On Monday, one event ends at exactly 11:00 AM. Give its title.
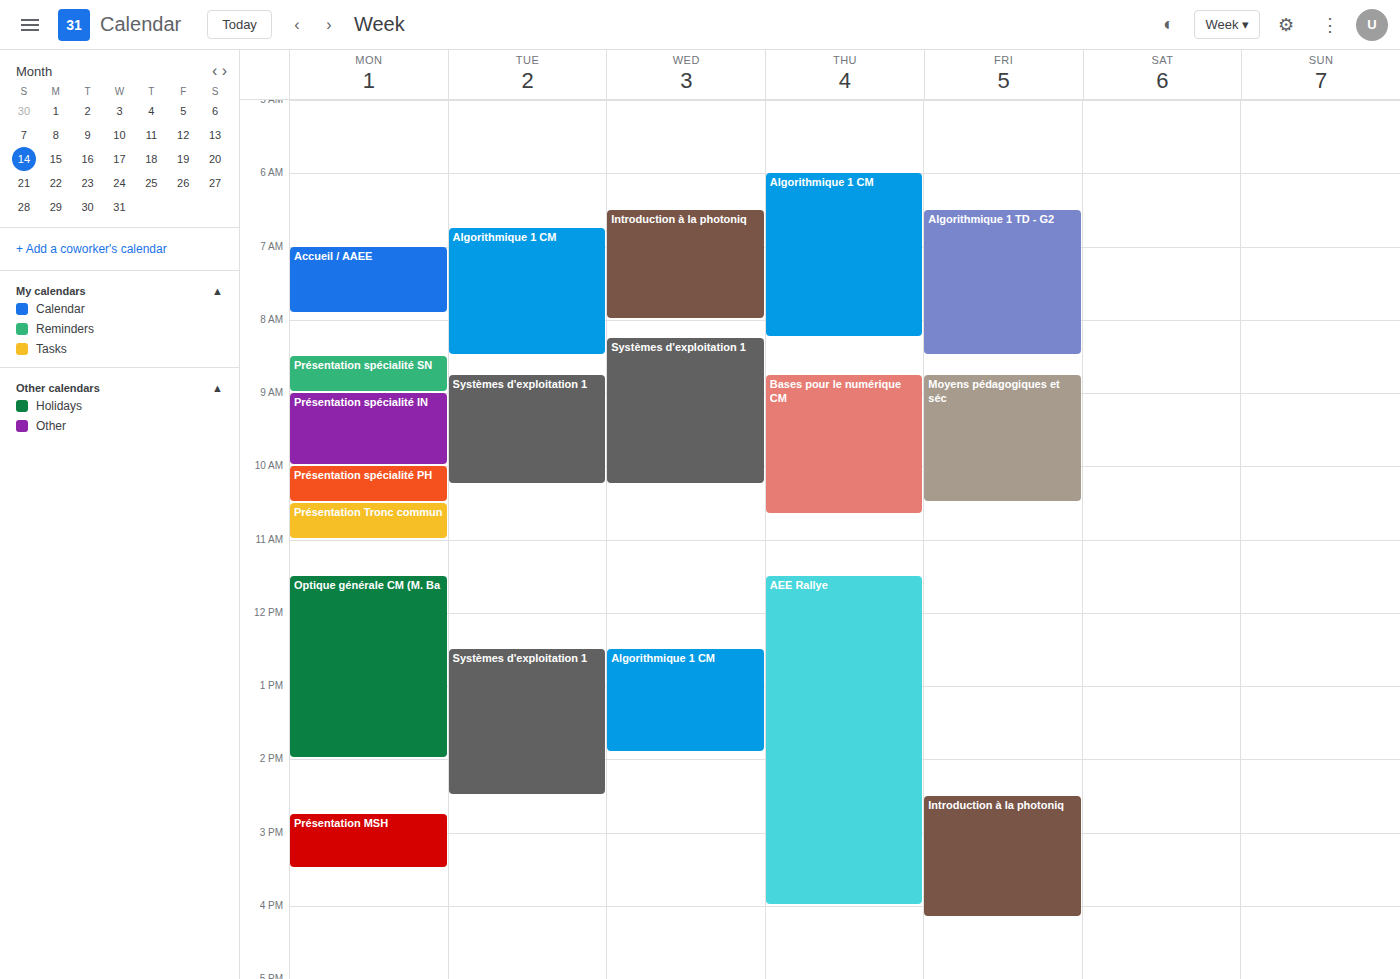
"Présentation Tronc commun"